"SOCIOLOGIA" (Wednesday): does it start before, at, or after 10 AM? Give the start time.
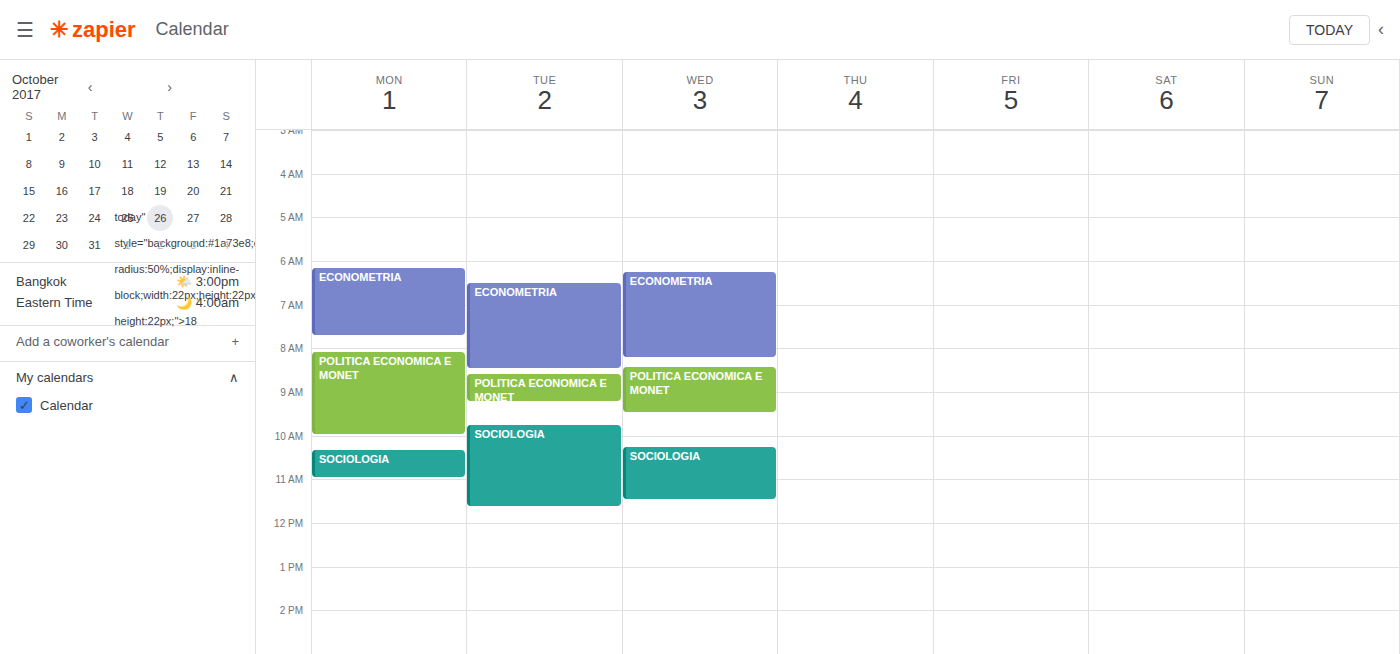
10:15 AM -- after 10 AM, 15 minutes below the 10 AM line.